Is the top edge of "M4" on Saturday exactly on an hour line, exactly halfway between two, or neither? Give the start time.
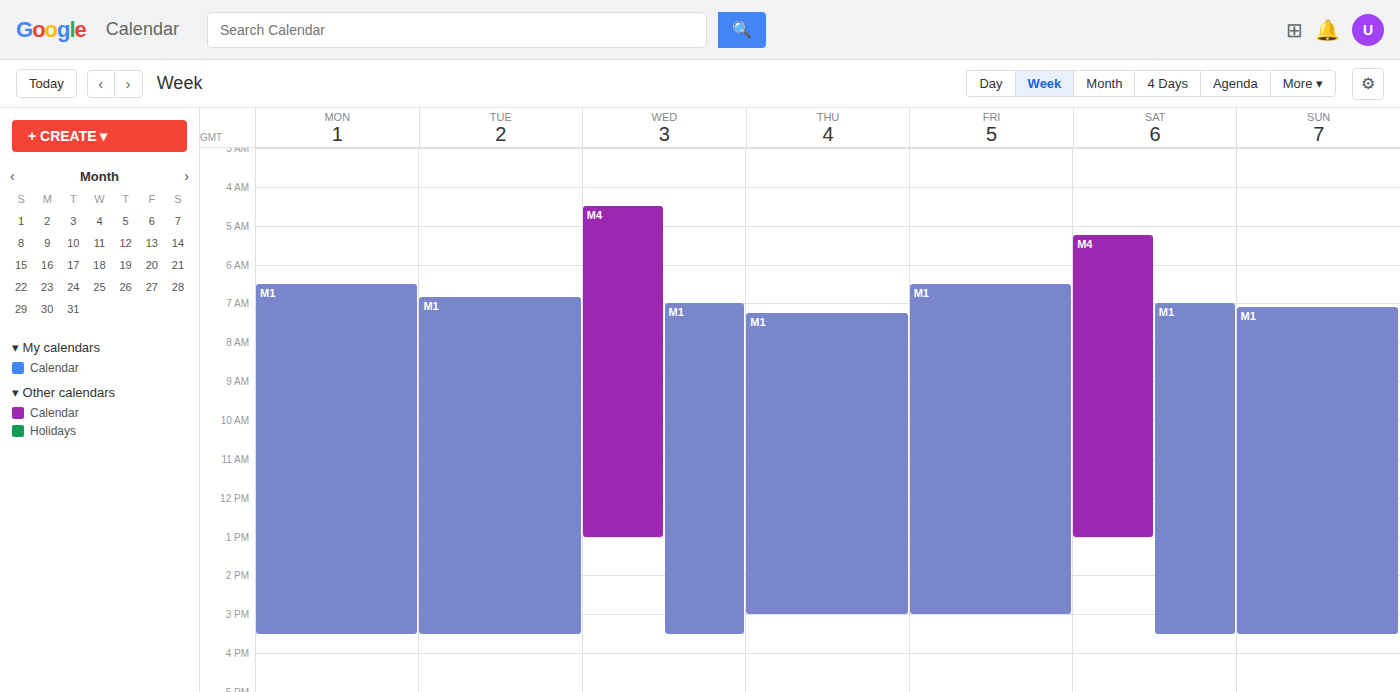
5:15 AM -- neither: a quarter of the way from the 5 AM line to the 6 AM line.